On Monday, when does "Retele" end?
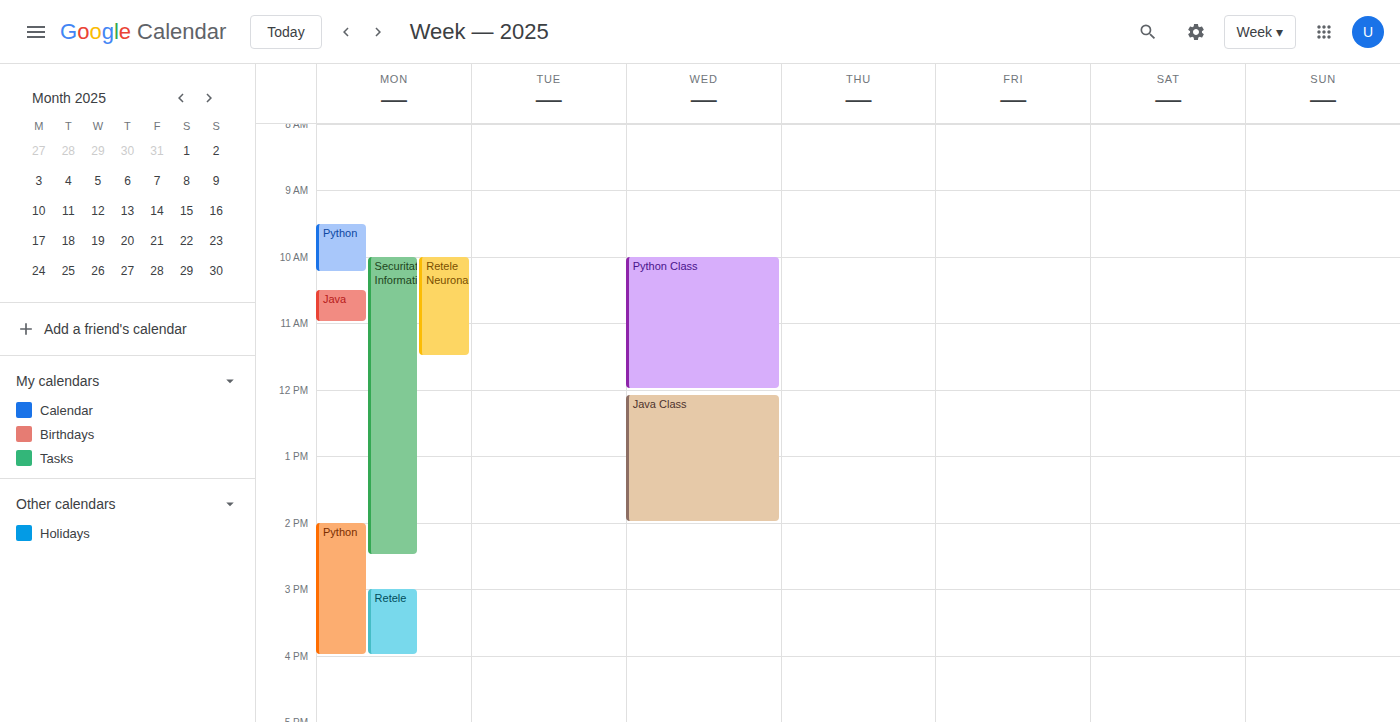
16:00